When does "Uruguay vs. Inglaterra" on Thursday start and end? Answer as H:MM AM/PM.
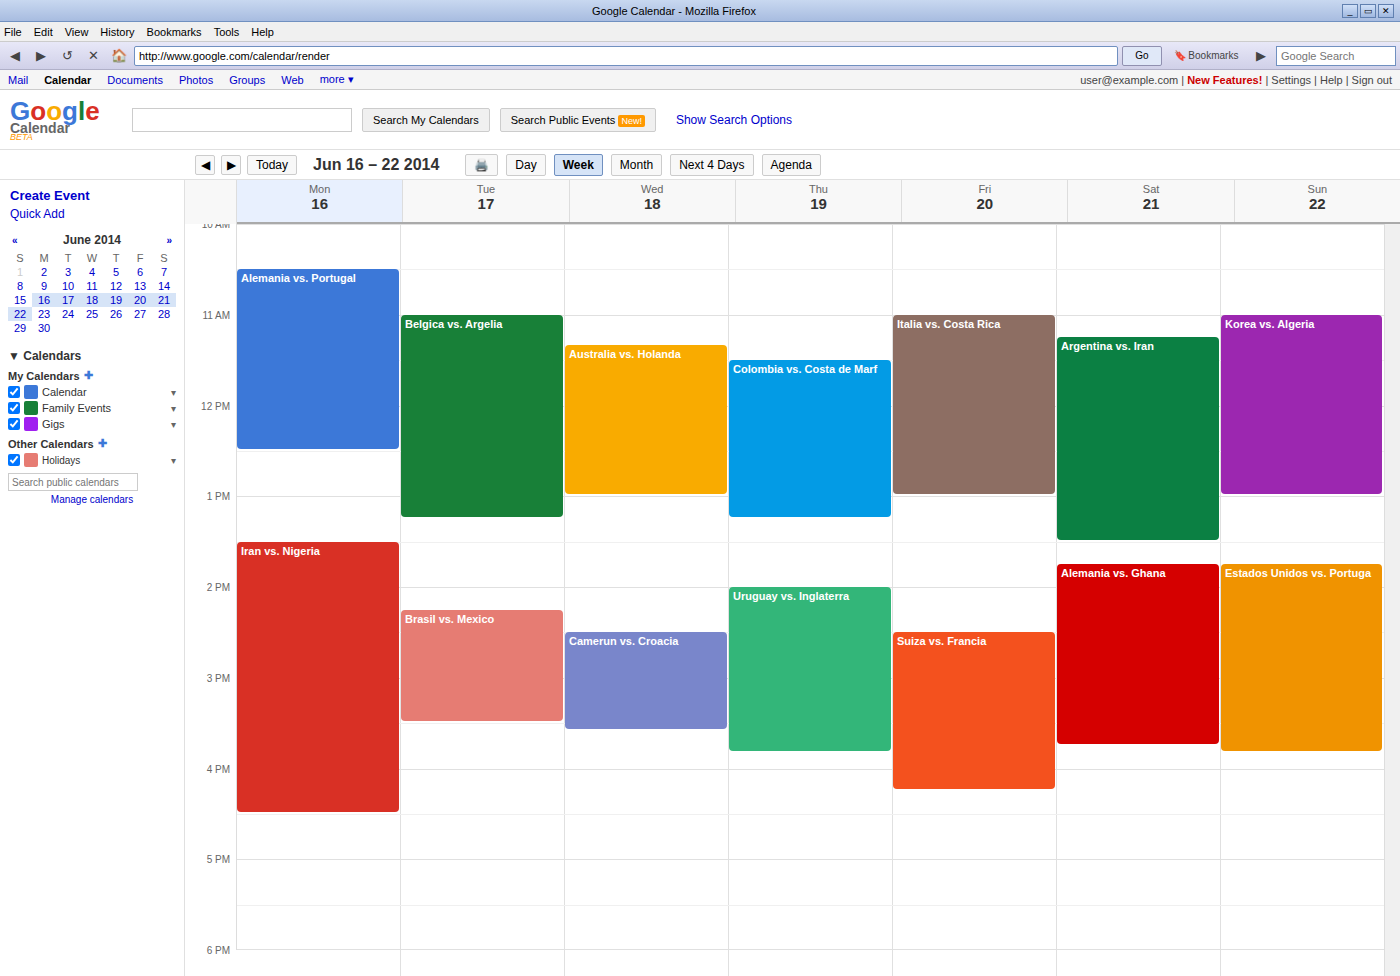
2:00 PM to 3:50 PM